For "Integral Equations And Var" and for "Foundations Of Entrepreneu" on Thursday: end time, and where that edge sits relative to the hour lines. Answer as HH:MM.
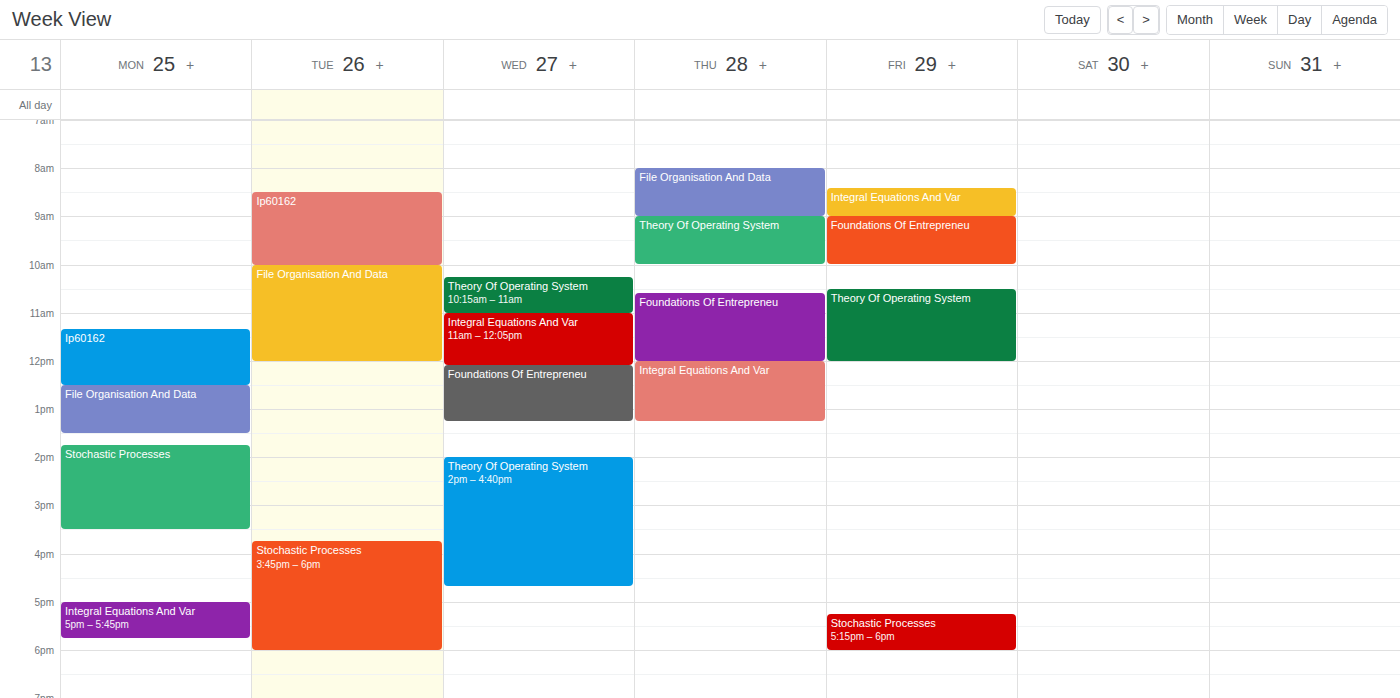
"Integral Equations And Var": 13:15, neither: a quarter of the way from the 13:00 line to the 14:00 line. "Foundations Of Entrepreneu": 12:00, exactly on the 12:00 line.